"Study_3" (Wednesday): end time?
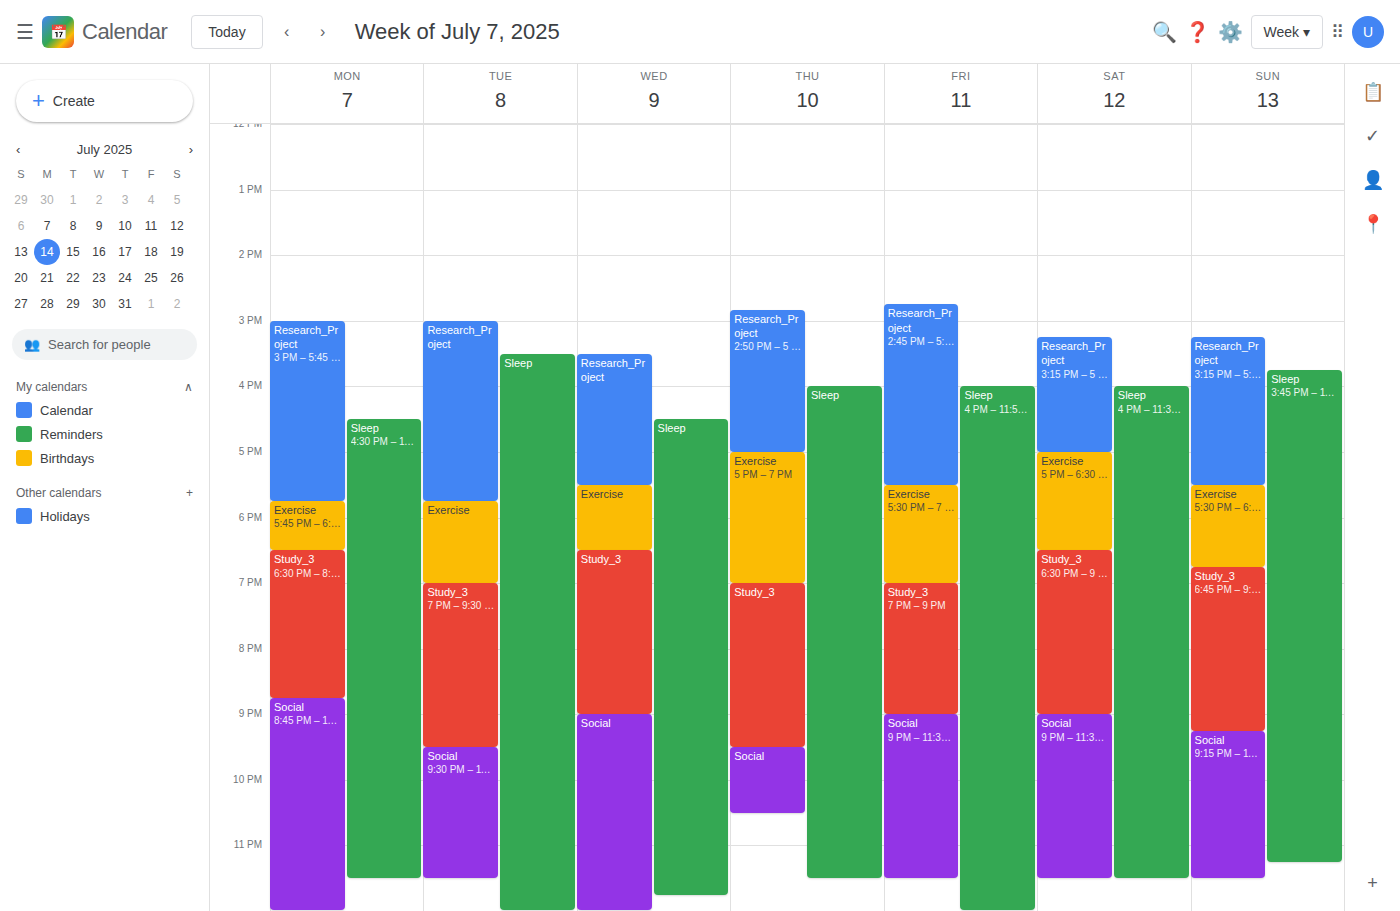
9:00 PM